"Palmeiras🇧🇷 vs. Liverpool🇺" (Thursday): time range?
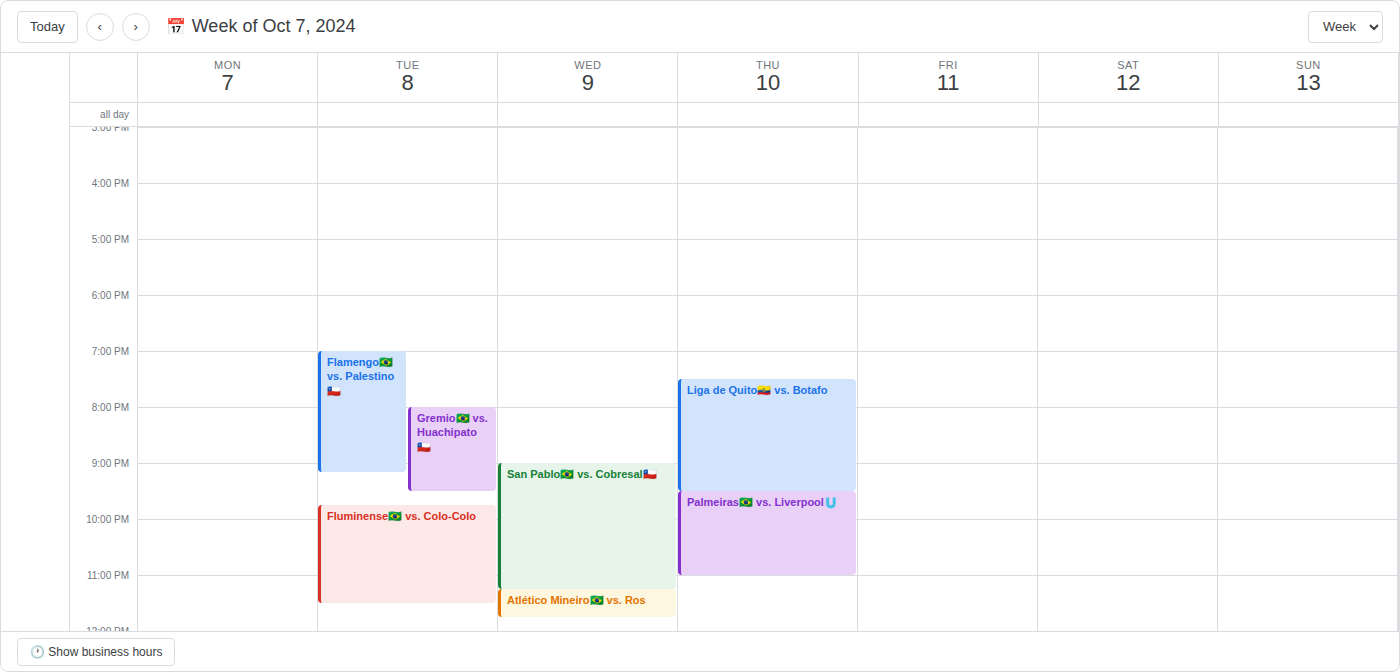
9:30 PM to 11:00 PM